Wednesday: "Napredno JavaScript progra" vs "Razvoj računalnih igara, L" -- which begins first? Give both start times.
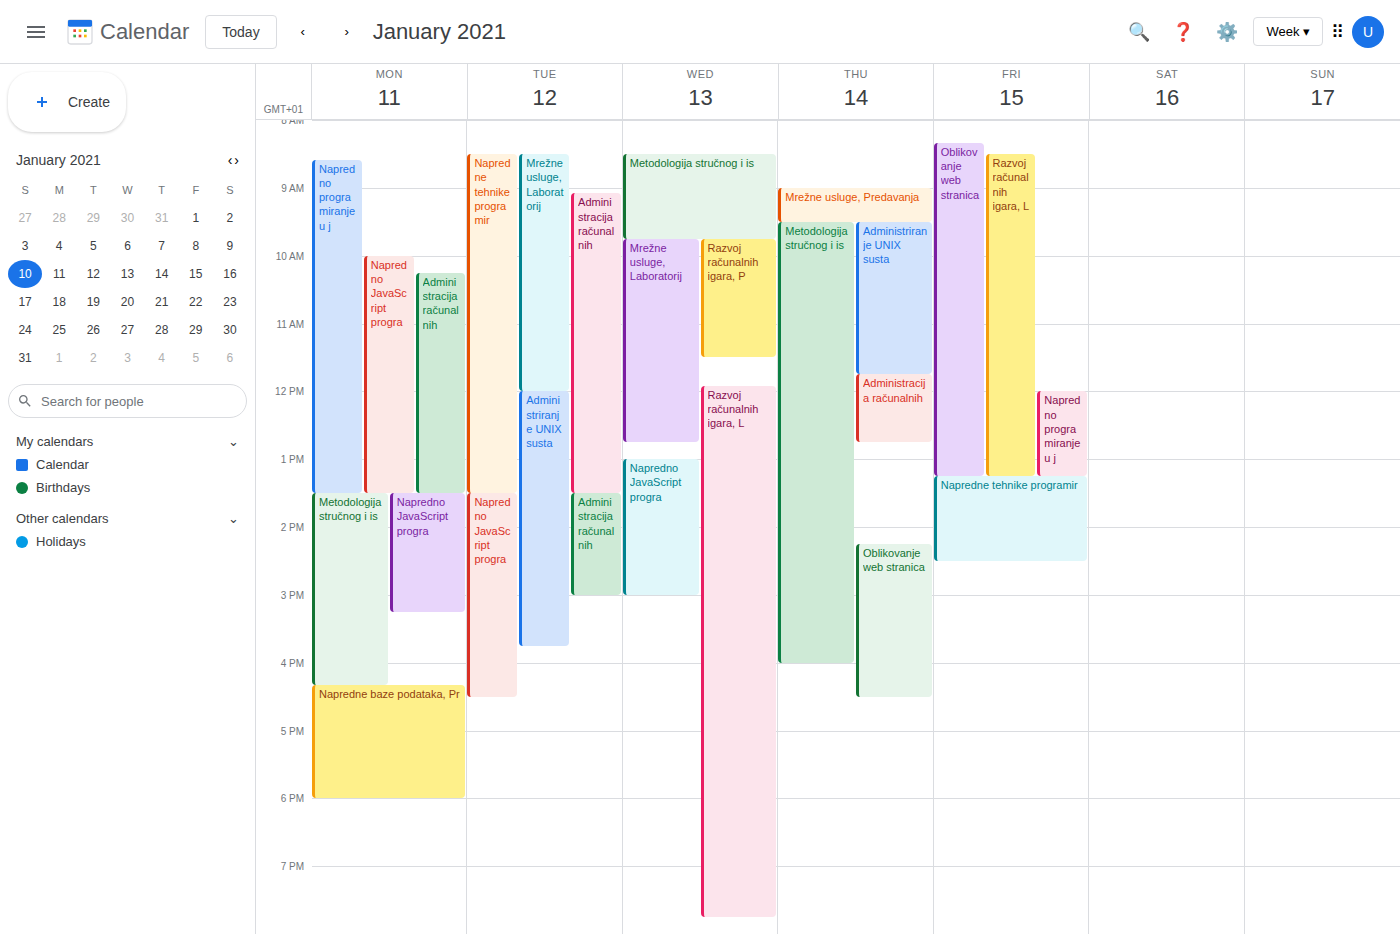
"Razvoj računalnih igara, L" 11:55 AM; "Napredno JavaScript progra" 1:00 PM.